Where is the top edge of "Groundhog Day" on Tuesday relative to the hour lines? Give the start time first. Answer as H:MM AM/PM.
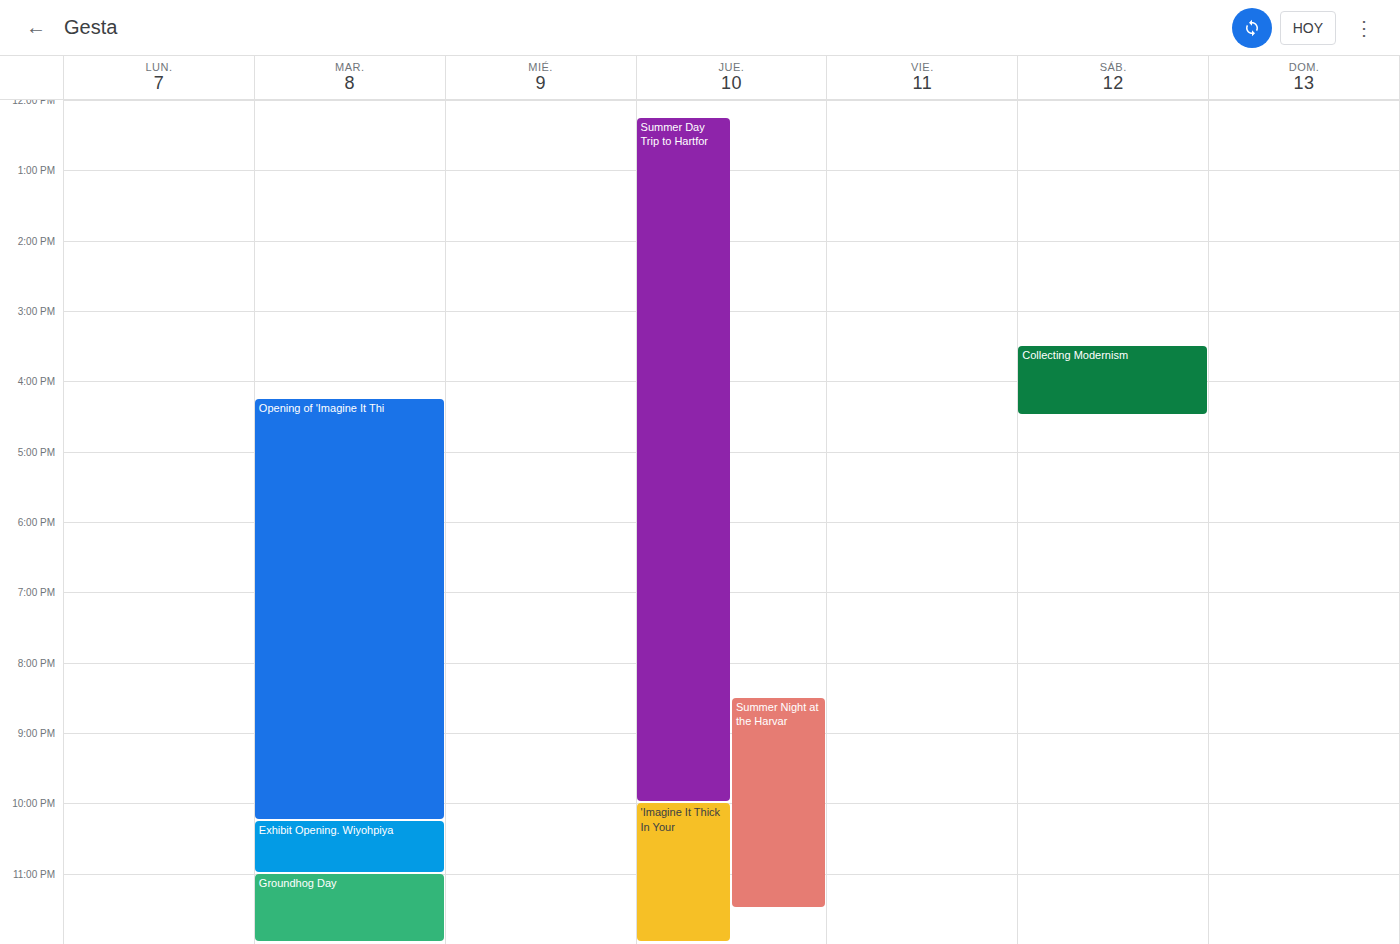
11:00 PM -- exactly on the 11 PM line.